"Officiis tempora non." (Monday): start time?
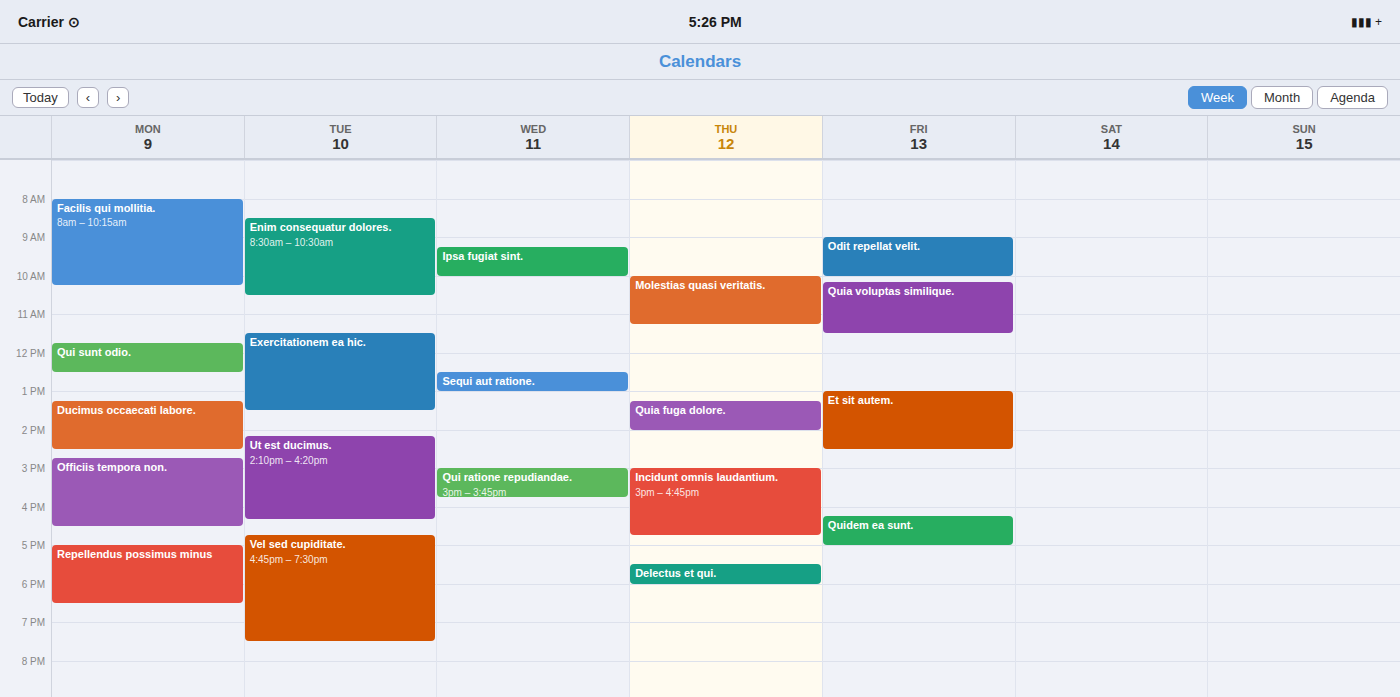
14:45